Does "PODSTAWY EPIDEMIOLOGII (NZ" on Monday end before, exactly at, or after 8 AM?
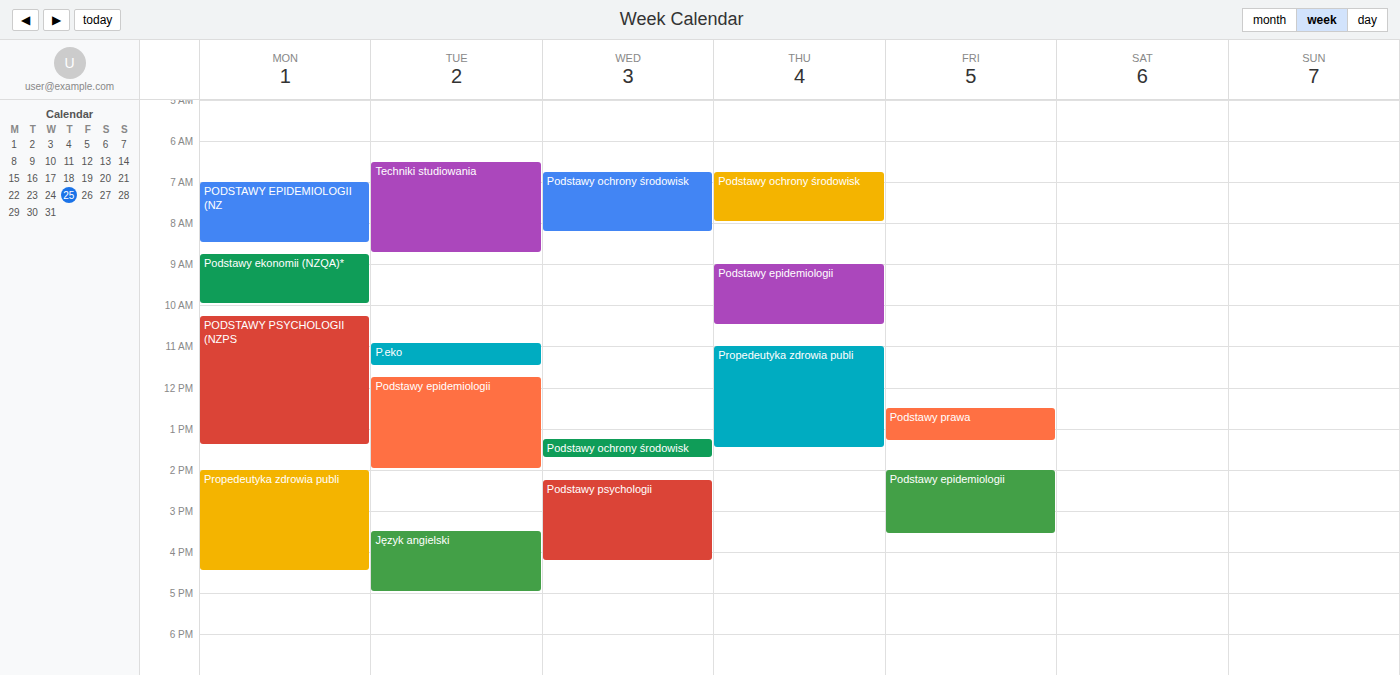
8:30 AM -- after 8 AM, 30 minutes below the 8 AM line.